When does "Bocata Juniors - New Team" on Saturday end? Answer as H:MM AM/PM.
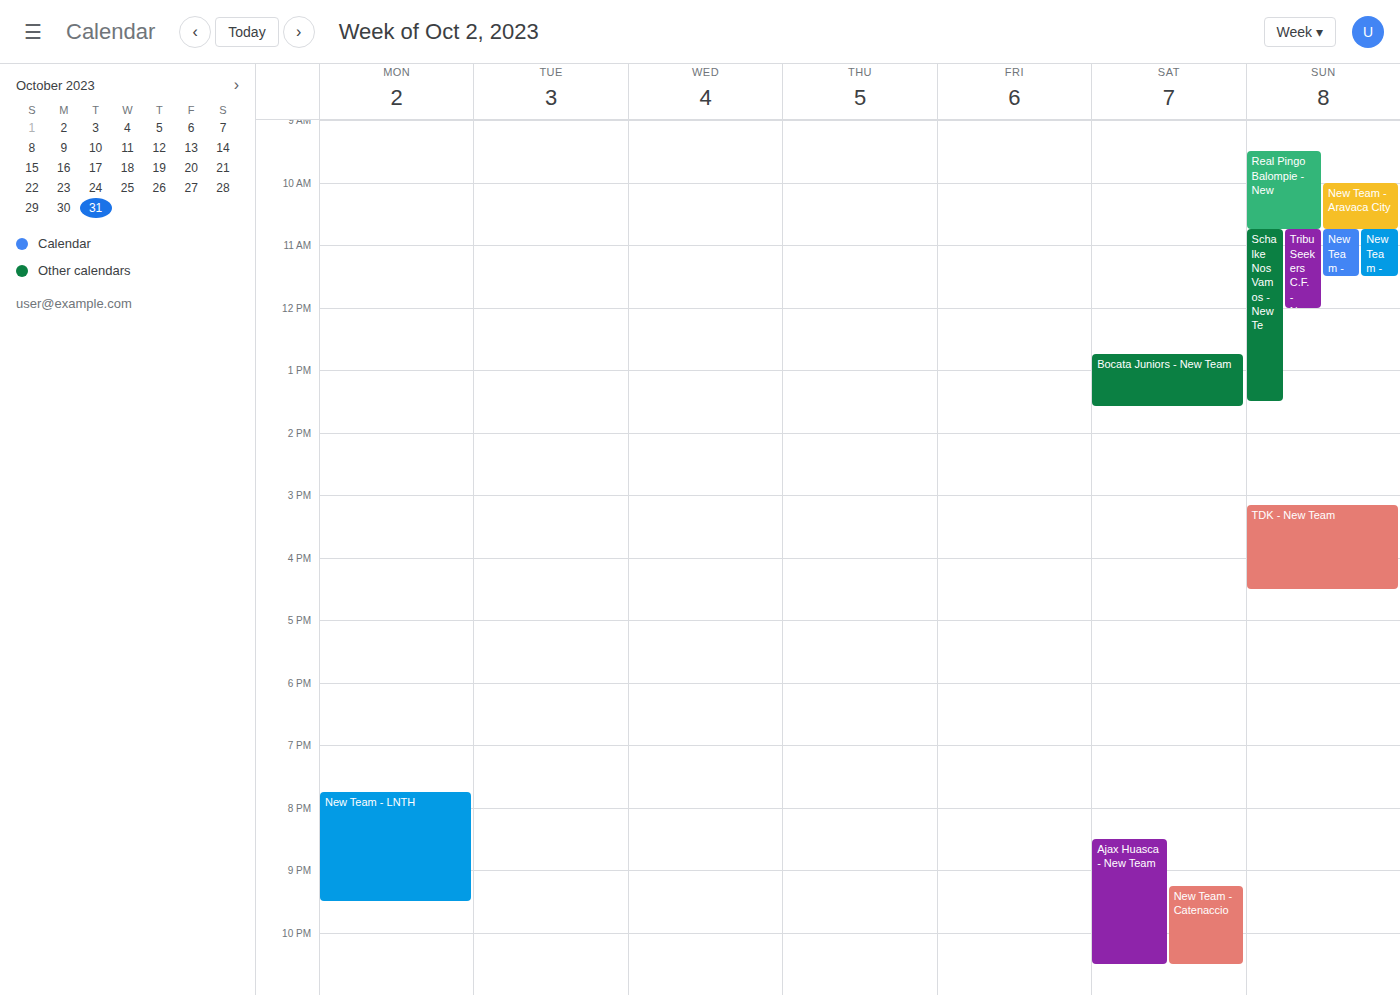
1:35 PM